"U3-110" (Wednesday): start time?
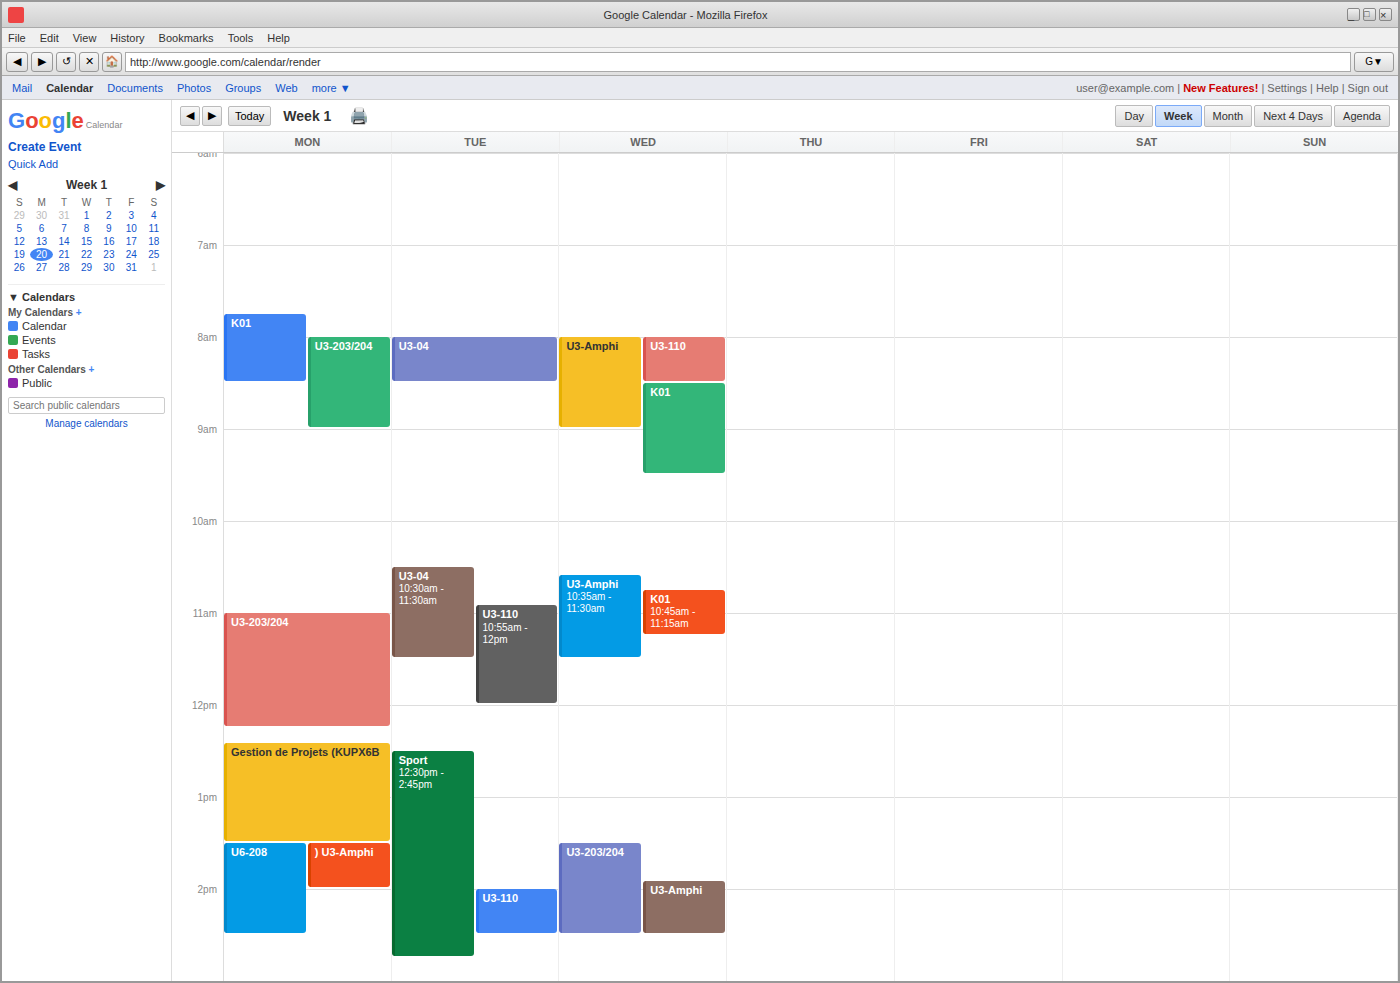
8:00 AM